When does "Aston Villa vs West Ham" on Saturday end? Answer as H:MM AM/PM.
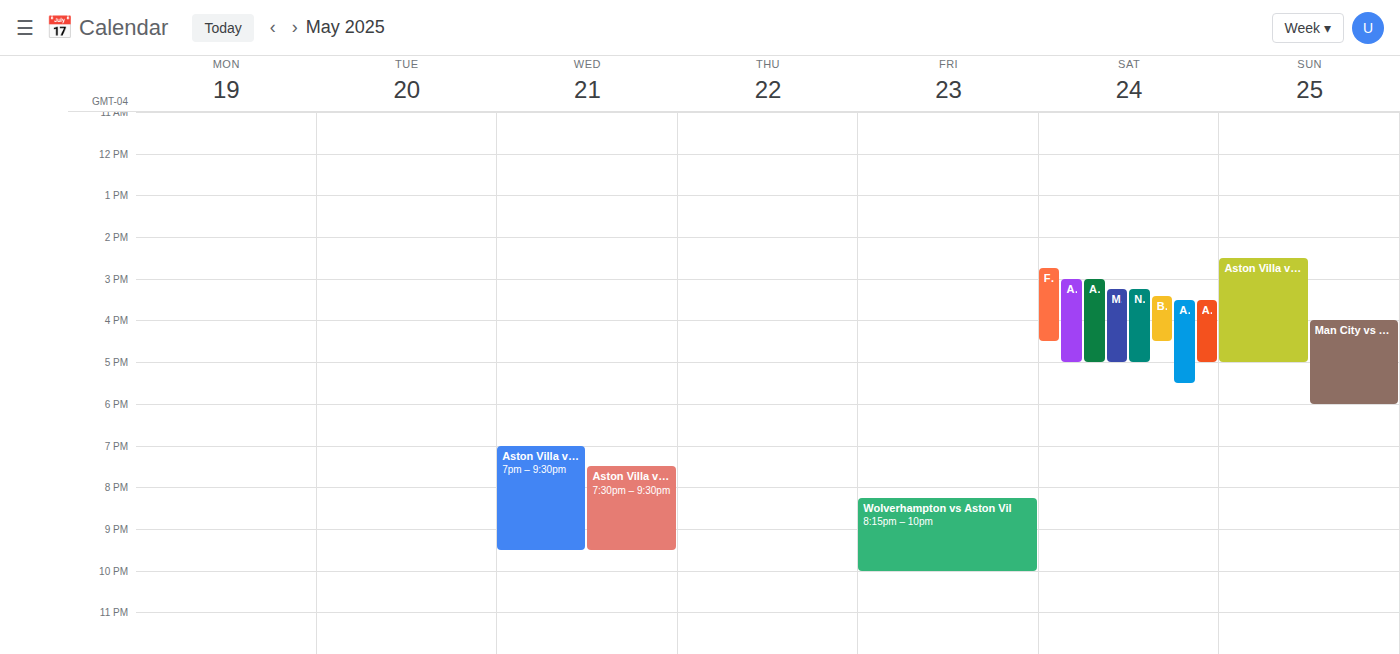
5:00 PM